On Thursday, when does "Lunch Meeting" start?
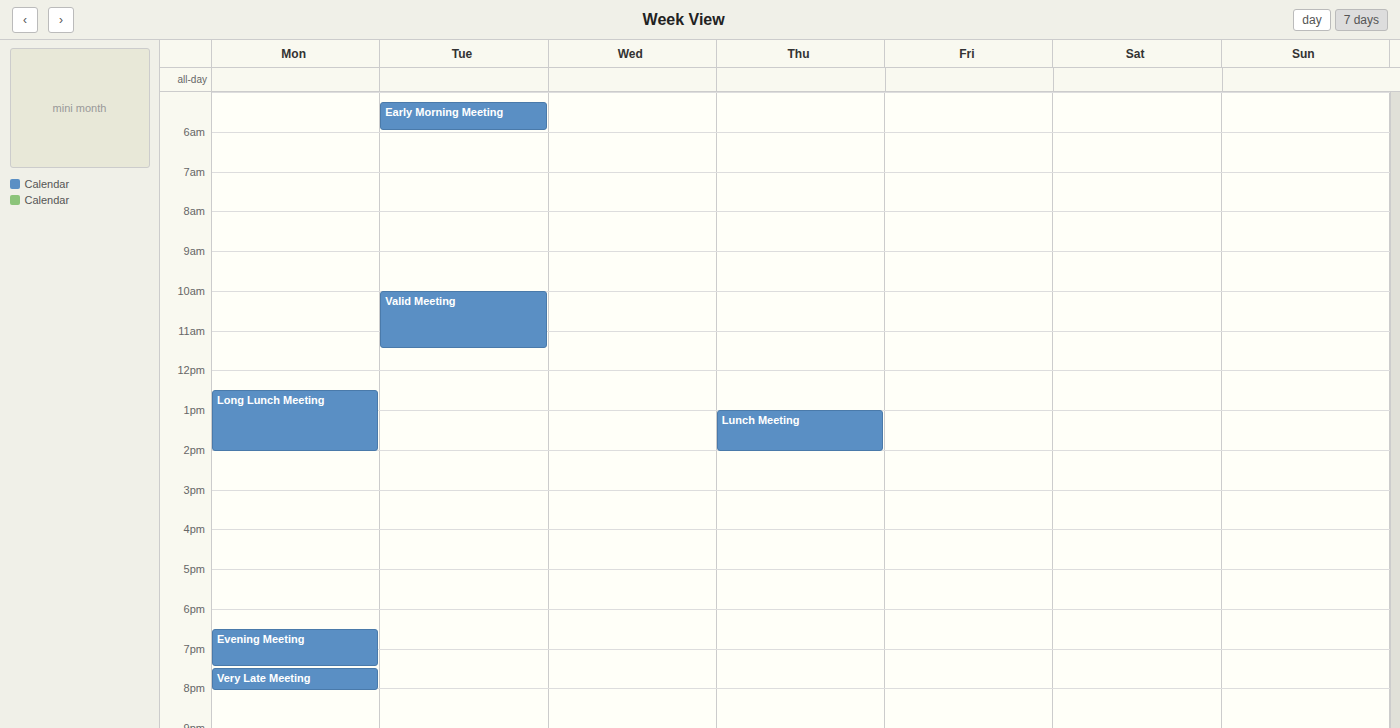
1:00 PM